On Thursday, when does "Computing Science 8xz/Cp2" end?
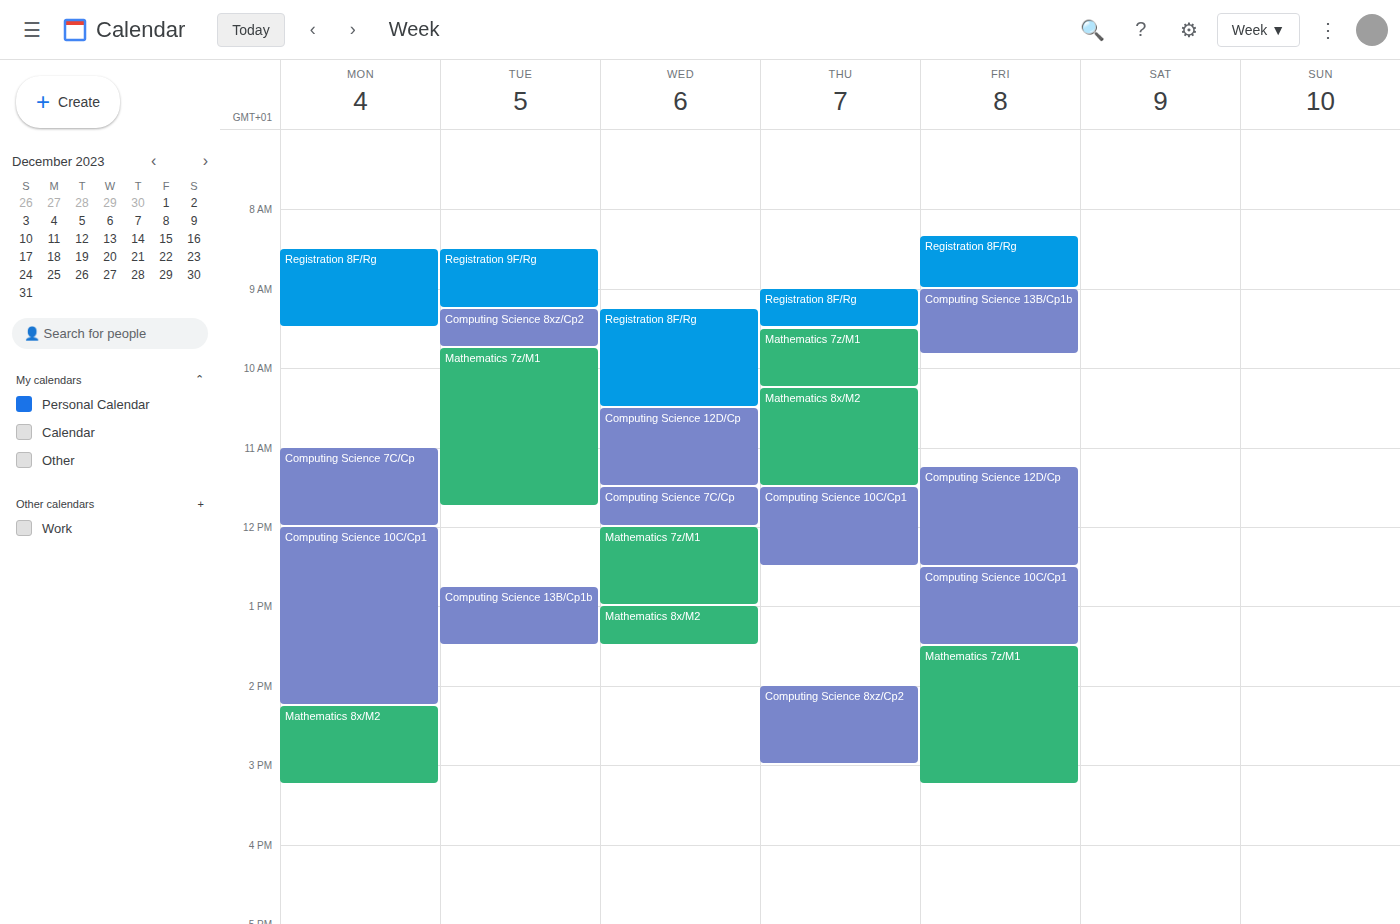
3:00 PM